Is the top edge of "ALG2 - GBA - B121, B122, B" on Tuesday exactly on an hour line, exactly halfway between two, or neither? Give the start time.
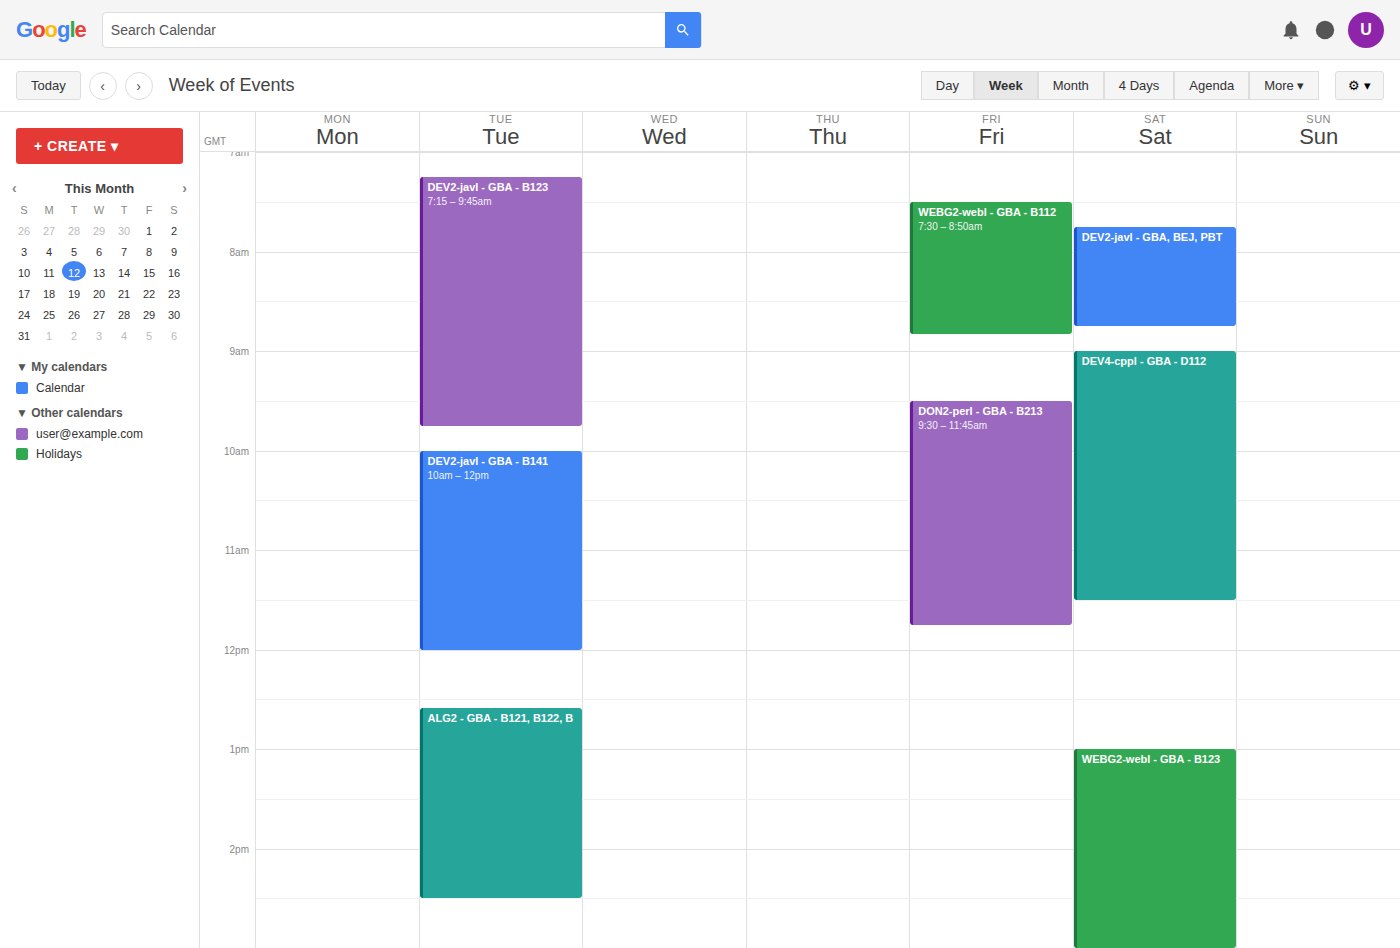
12:35 PM -- neither: 35 minutes below the 12 PM line and 25 minutes above the 1 PM line.